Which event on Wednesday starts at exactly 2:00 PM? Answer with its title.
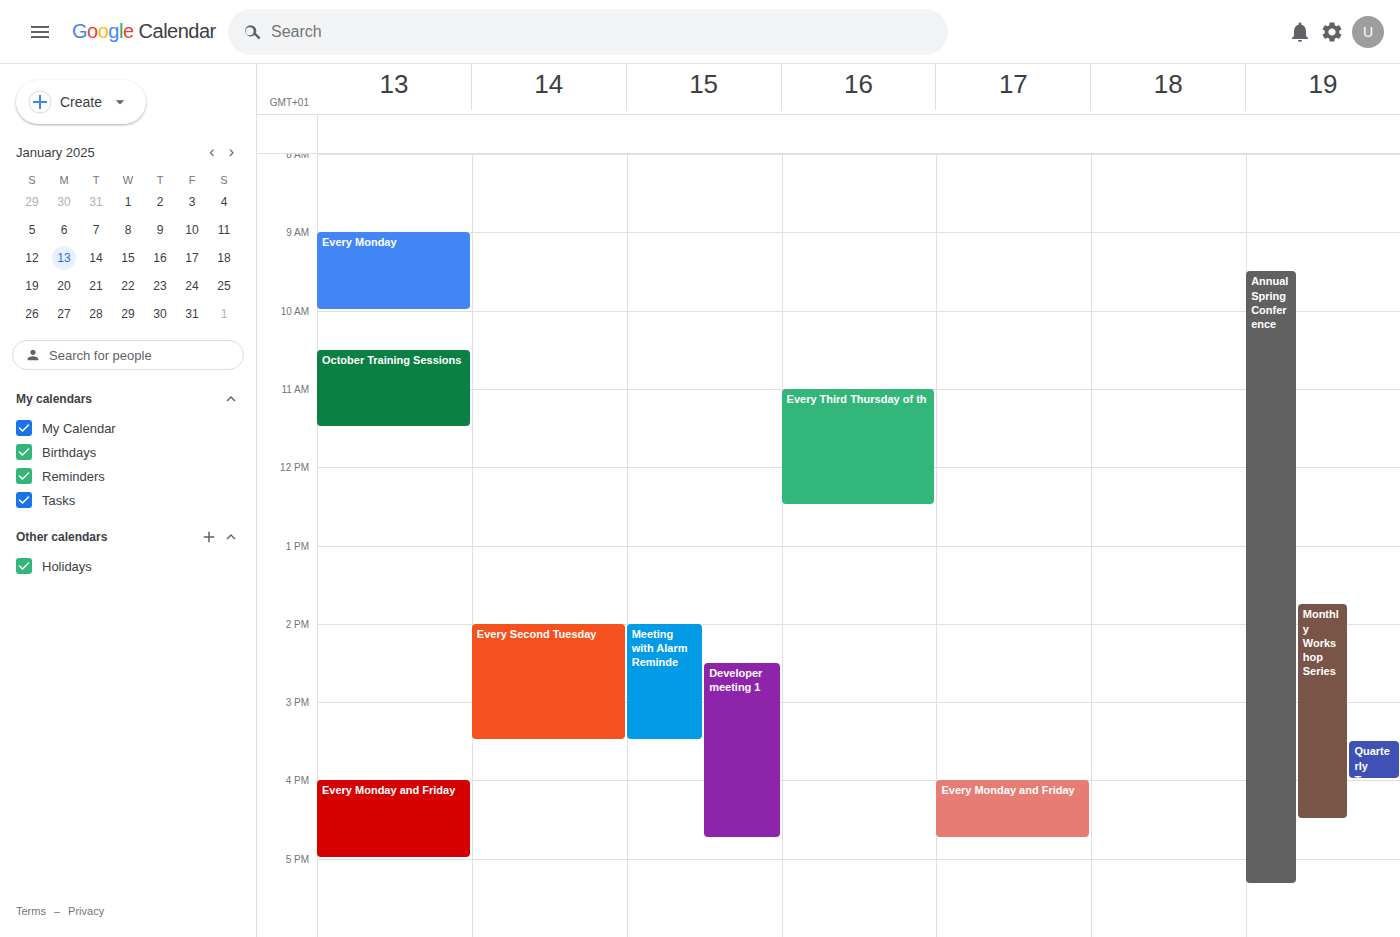
"Meeting with Alarm Reminde"